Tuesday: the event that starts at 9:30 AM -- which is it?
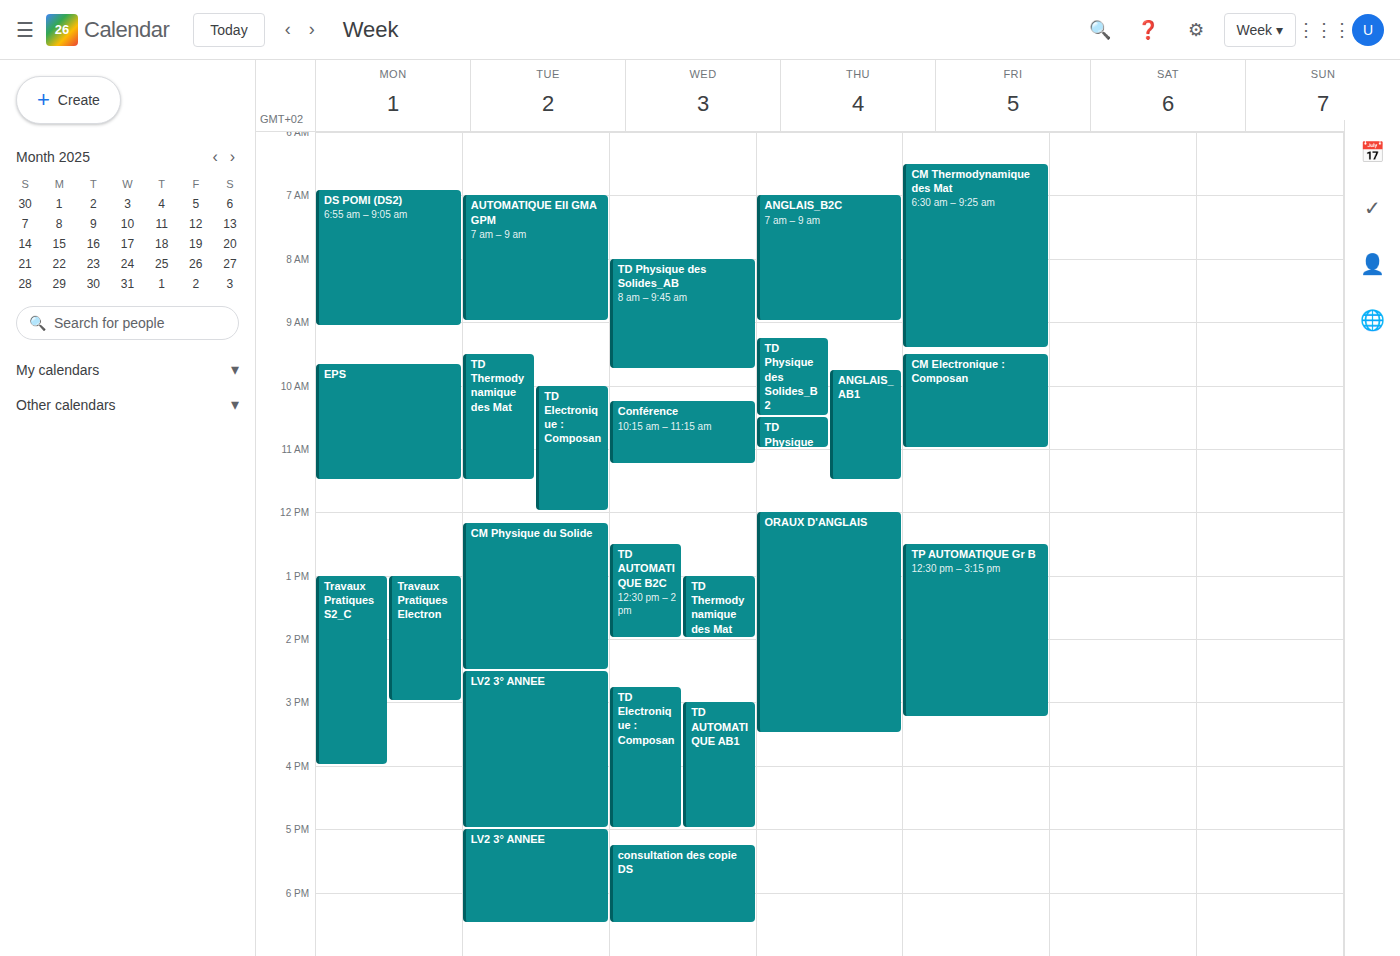
"TD Thermodynamique des Mat"